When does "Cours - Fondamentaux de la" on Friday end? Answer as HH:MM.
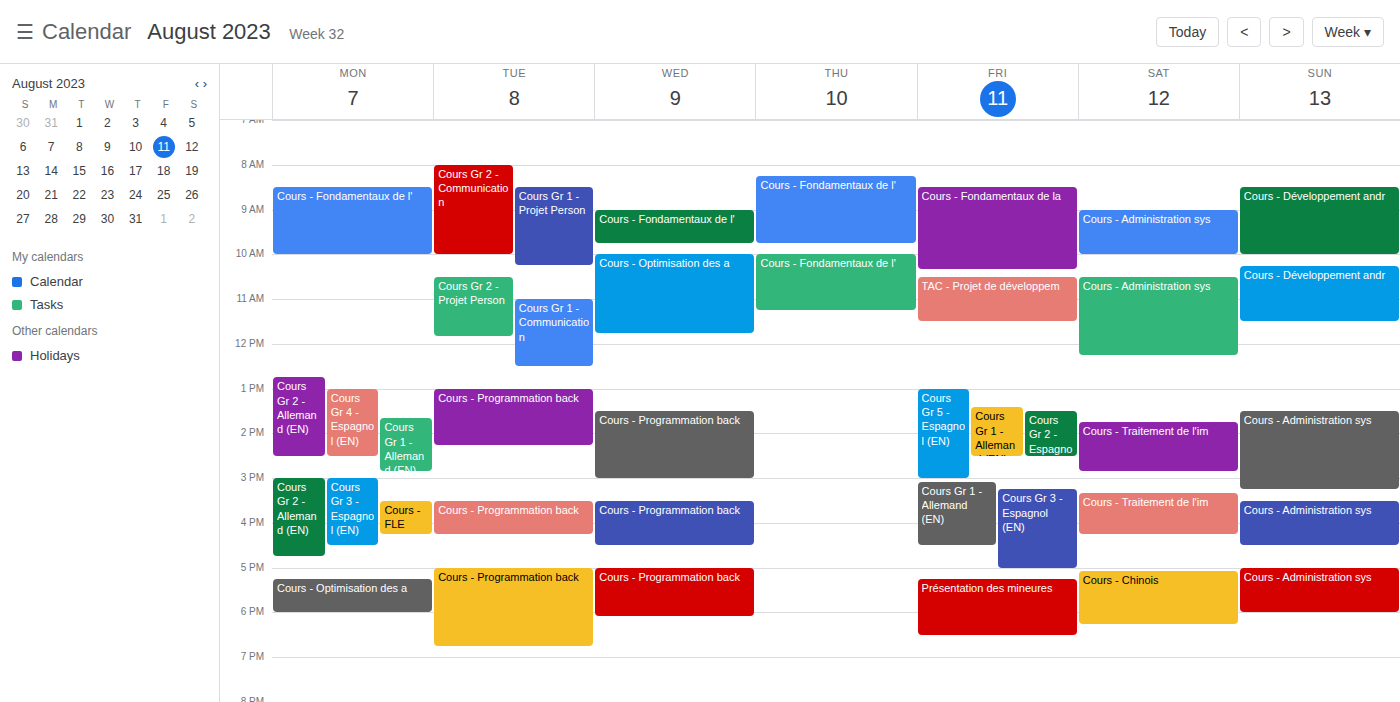
10:20